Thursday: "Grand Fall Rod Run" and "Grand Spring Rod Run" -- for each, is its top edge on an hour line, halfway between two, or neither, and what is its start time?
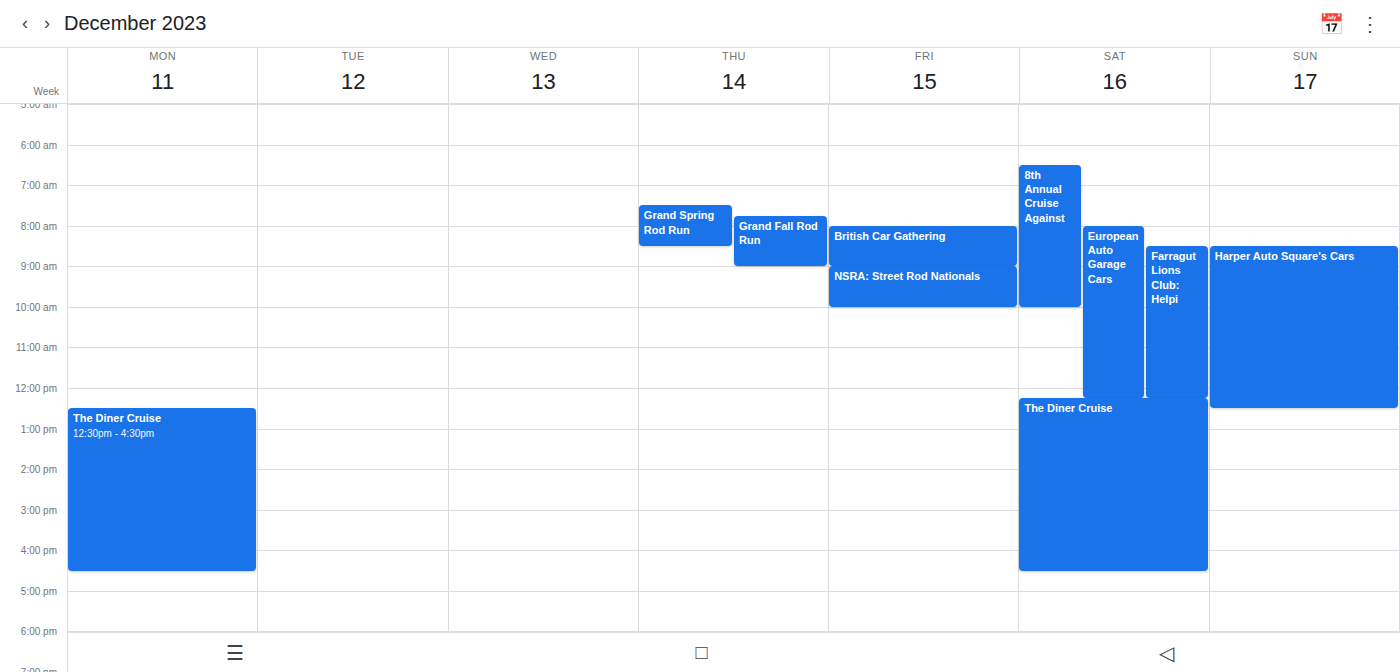
"Grand Fall Rod Run": 7:45 AM, neither: three quarters of the way from the 7 AM line to the 8 AM line. "Grand Spring Rod Run": 7:30 AM, halfway between the 7 AM and 8 AM lines.